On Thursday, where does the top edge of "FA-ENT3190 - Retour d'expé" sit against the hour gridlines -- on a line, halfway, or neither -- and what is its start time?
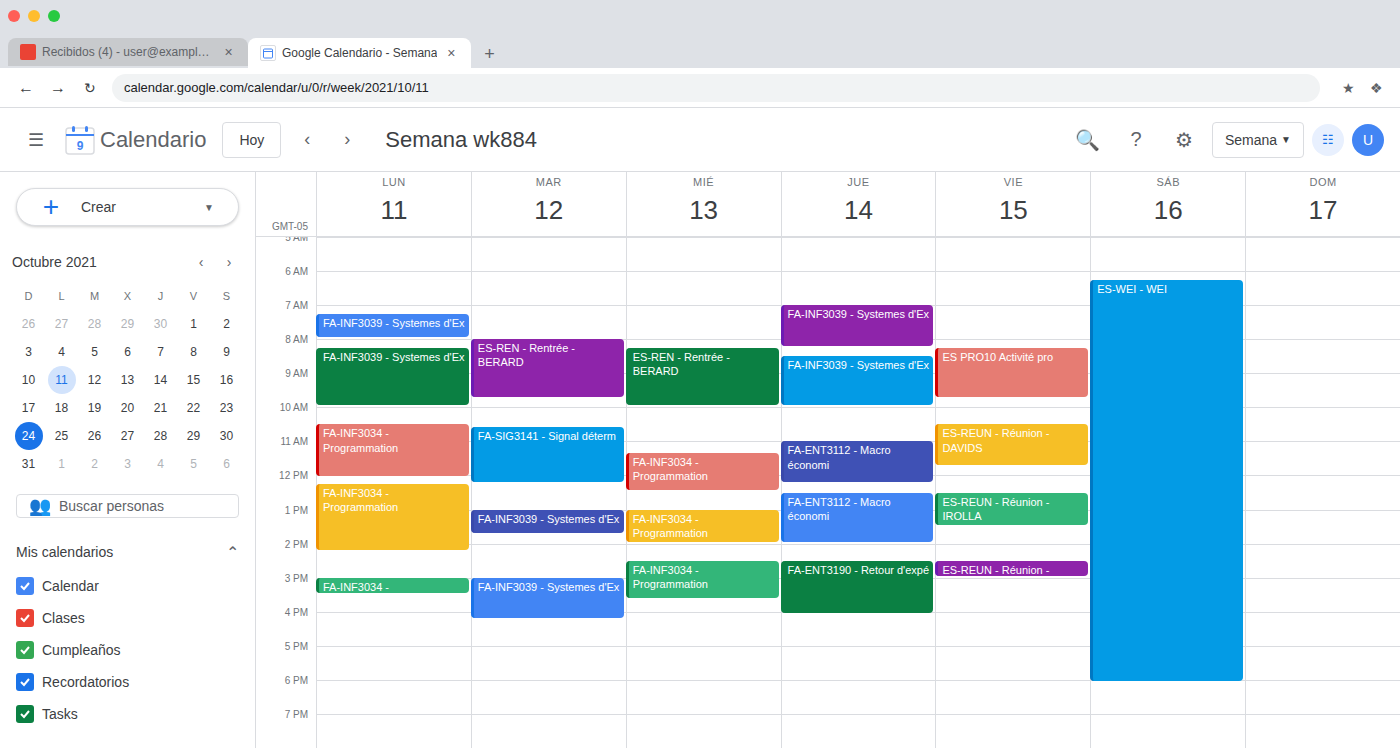
2:30 PM -- halfway between the 2 PM and 3 PM lines.